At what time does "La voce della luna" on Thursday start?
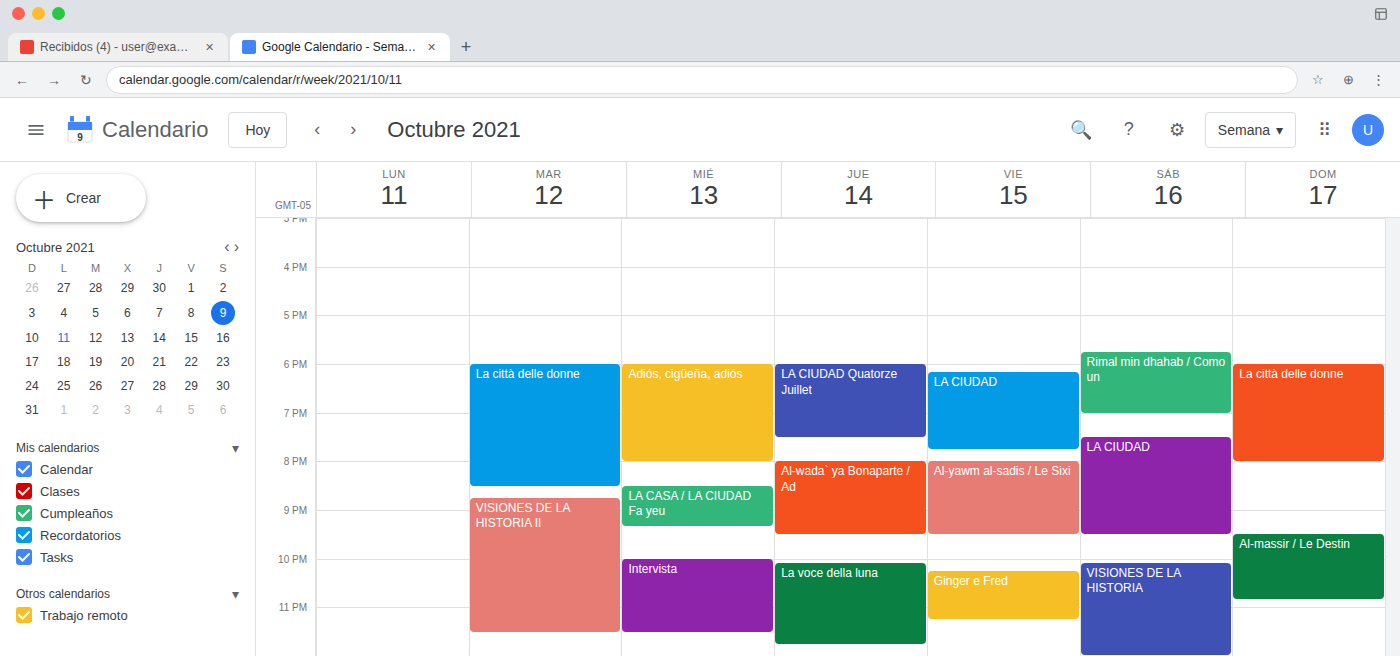
10:05 PM